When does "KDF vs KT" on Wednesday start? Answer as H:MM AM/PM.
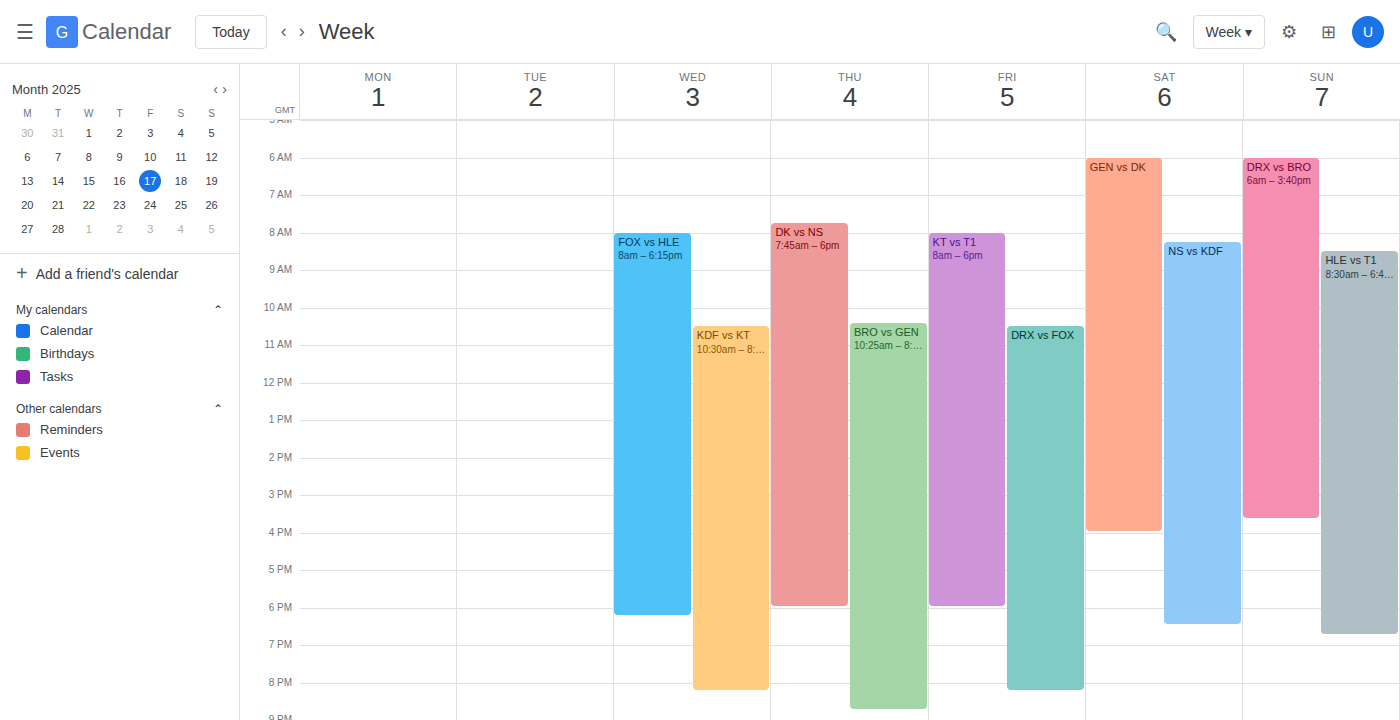
10:30 AM